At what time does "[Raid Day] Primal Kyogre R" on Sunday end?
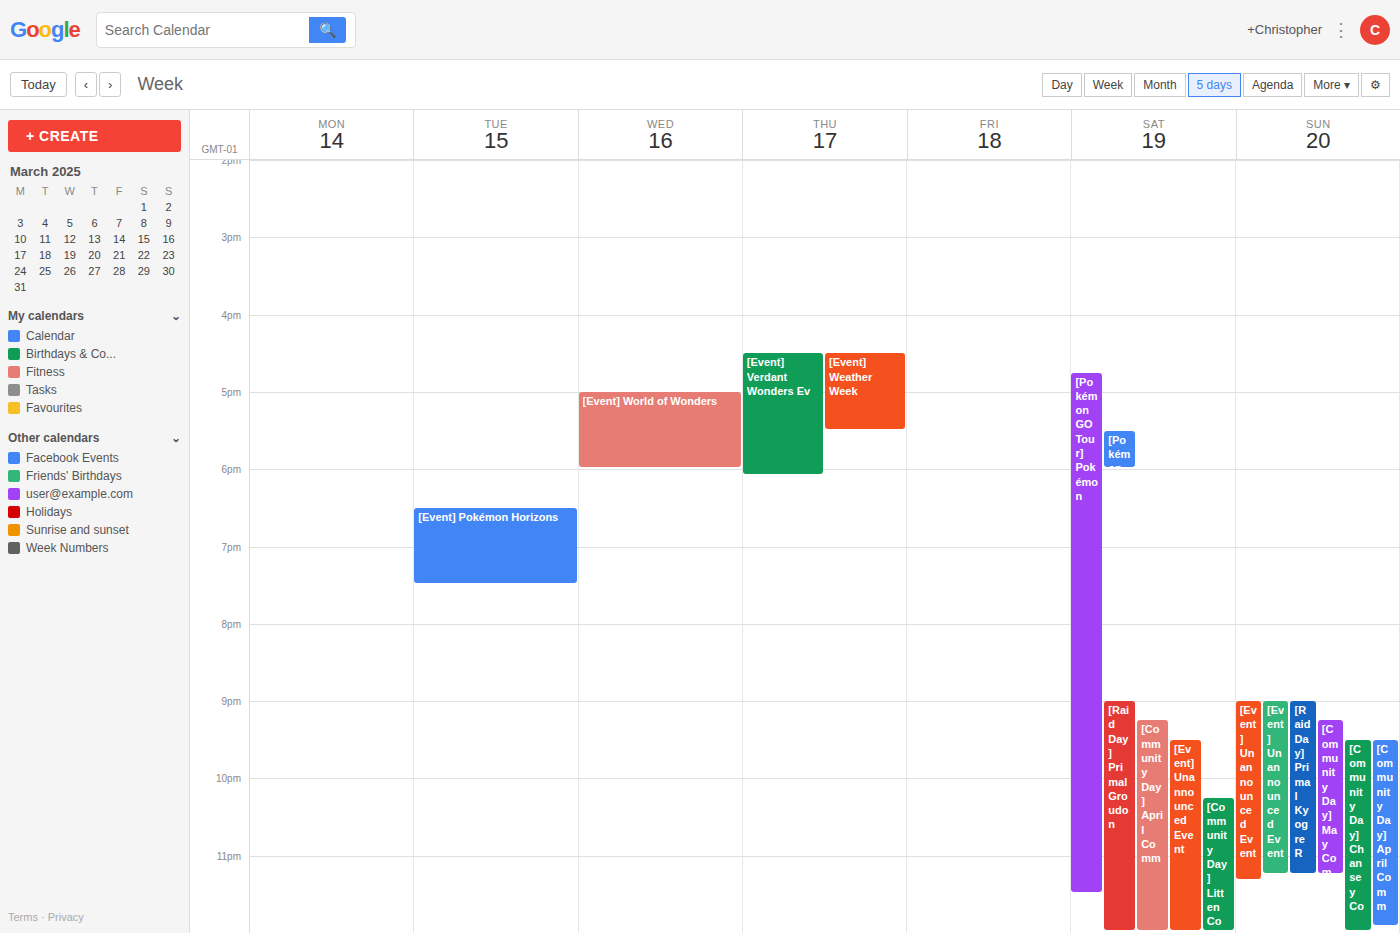
11:15 PM